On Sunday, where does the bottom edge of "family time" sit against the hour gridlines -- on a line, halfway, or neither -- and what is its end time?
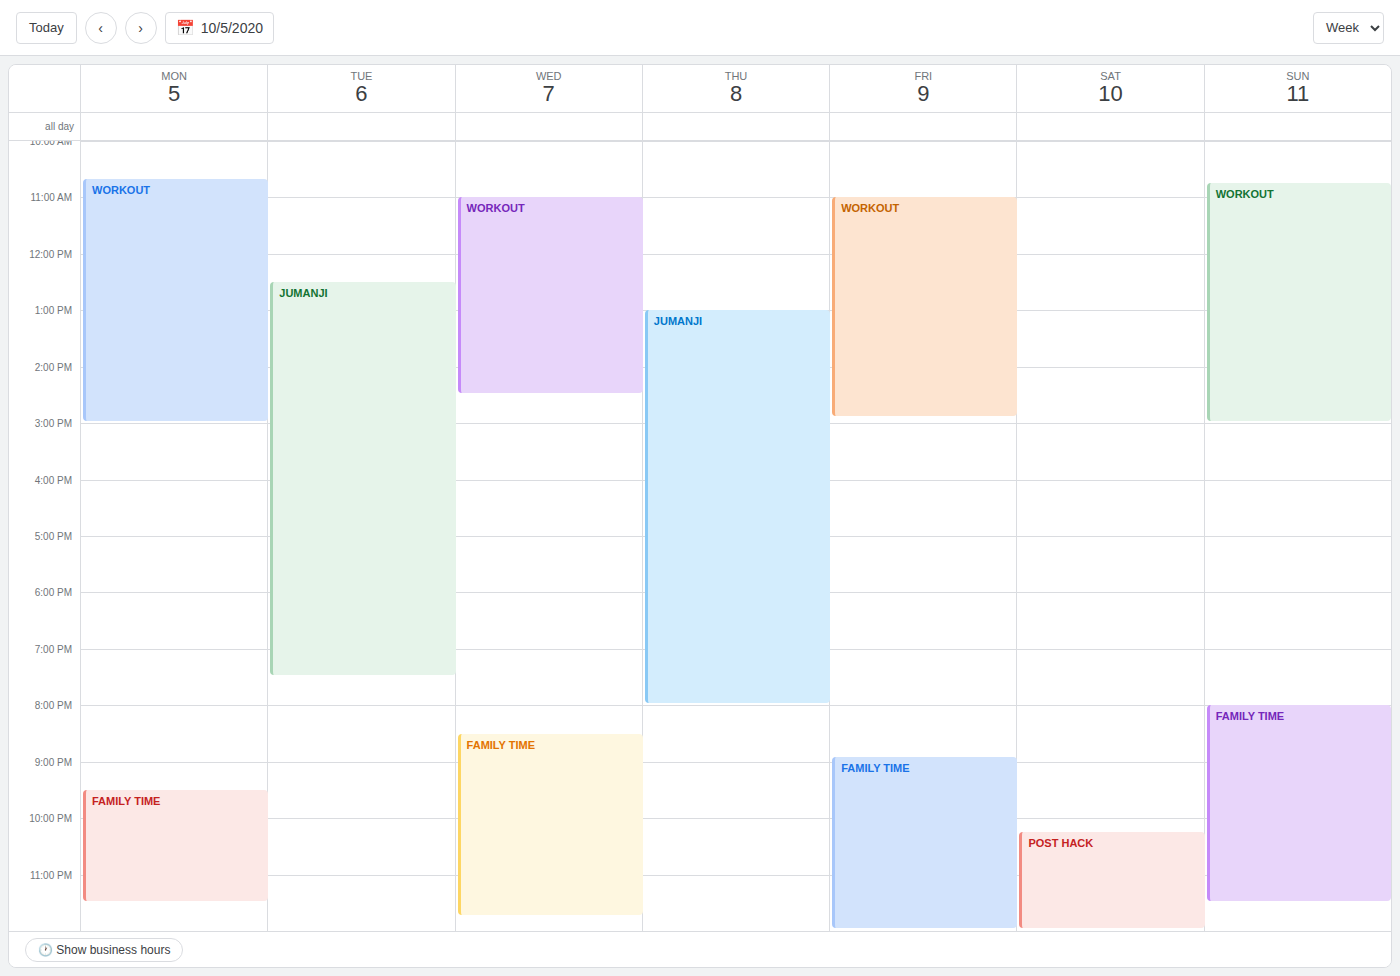
11:30 PM -- halfway between the 11 PM and 12 AM lines.